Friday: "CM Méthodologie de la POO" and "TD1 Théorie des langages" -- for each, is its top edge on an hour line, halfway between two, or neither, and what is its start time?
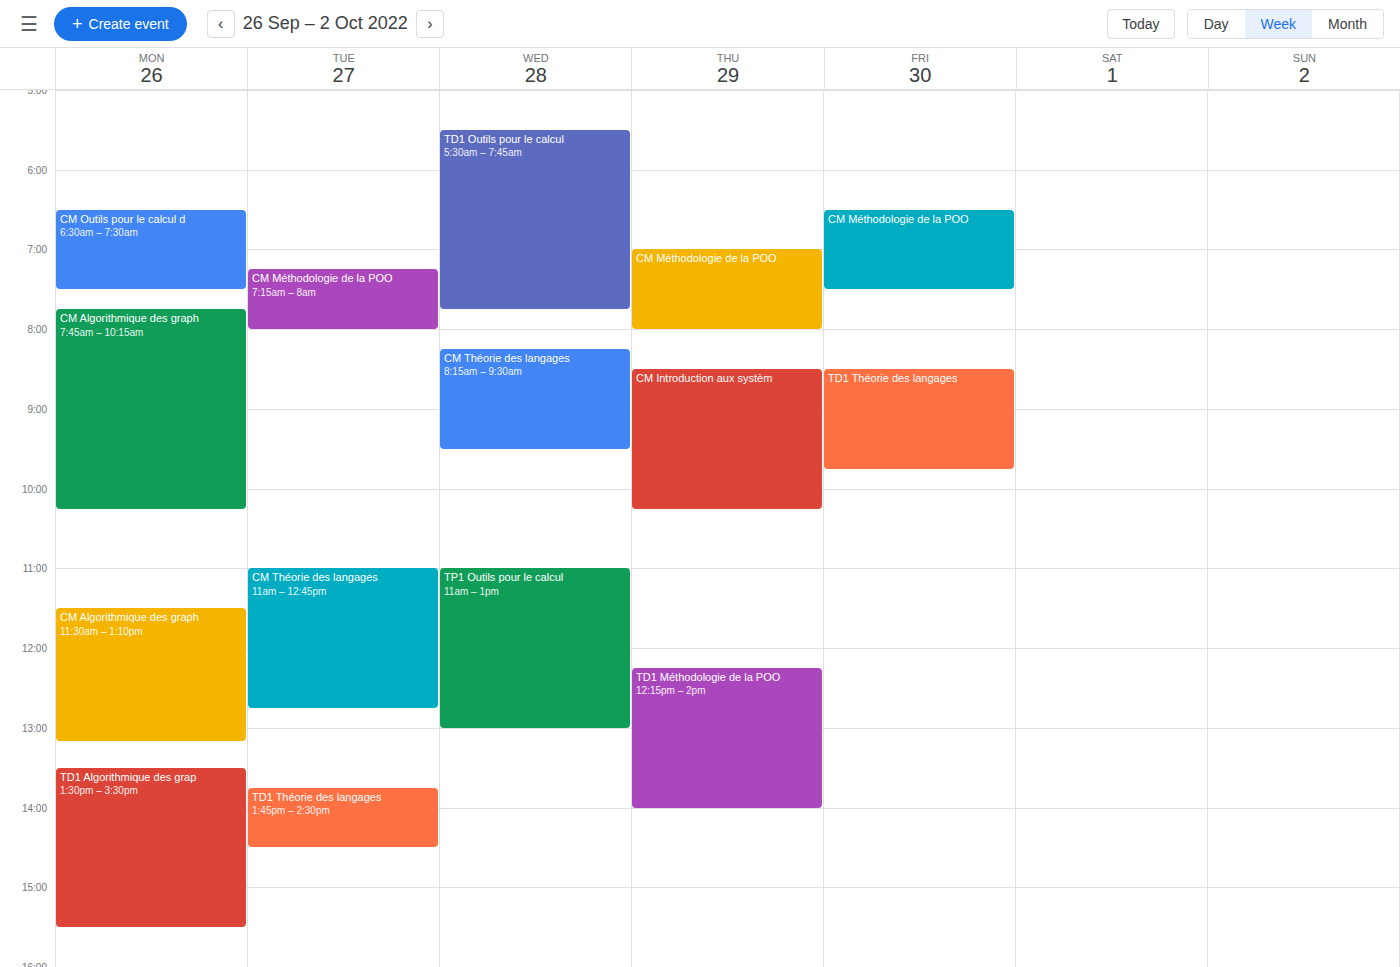
"CM Méthodologie de la POO": 06:30, halfway between the 06:00 and 07:00 lines. "TD1 Théorie des langages": 08:30, halfway between the 08:00 and 09:00 lines.